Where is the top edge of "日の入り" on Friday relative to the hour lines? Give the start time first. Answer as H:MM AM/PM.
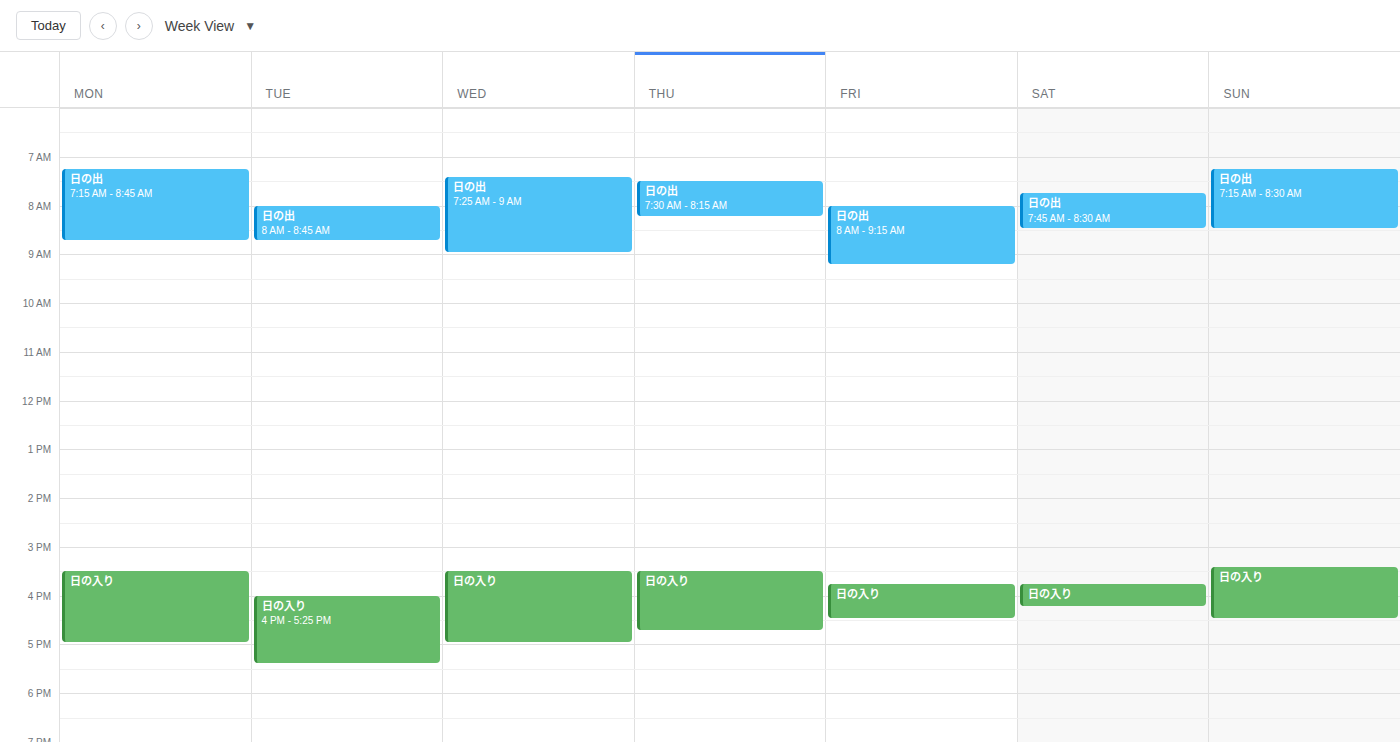
3:45 PM -- neither: three quarters of the way from the 3 PM line to the 4 PM line.